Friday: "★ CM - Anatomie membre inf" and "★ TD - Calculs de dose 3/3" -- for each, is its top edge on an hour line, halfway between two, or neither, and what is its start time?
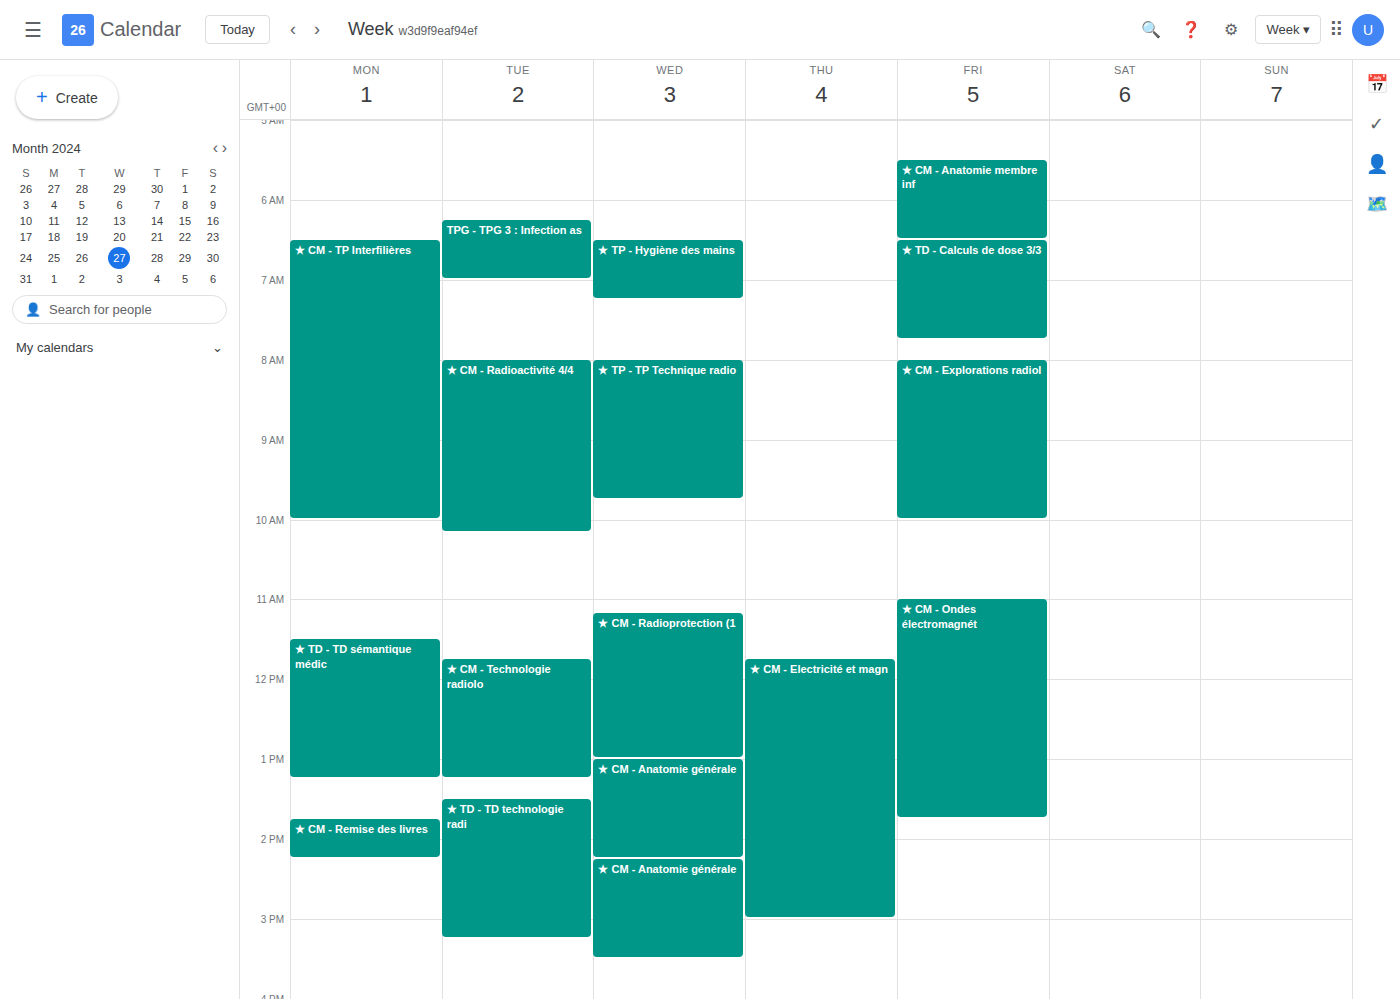
"★ CM - Anatomie membre inf": 5:30 AM, halfway between the 5 AM and 6 AM lines. "★ TD - Calculs de dose 3/3": 6:30 AM, halfway between the 6 AM and 7 AM lines.